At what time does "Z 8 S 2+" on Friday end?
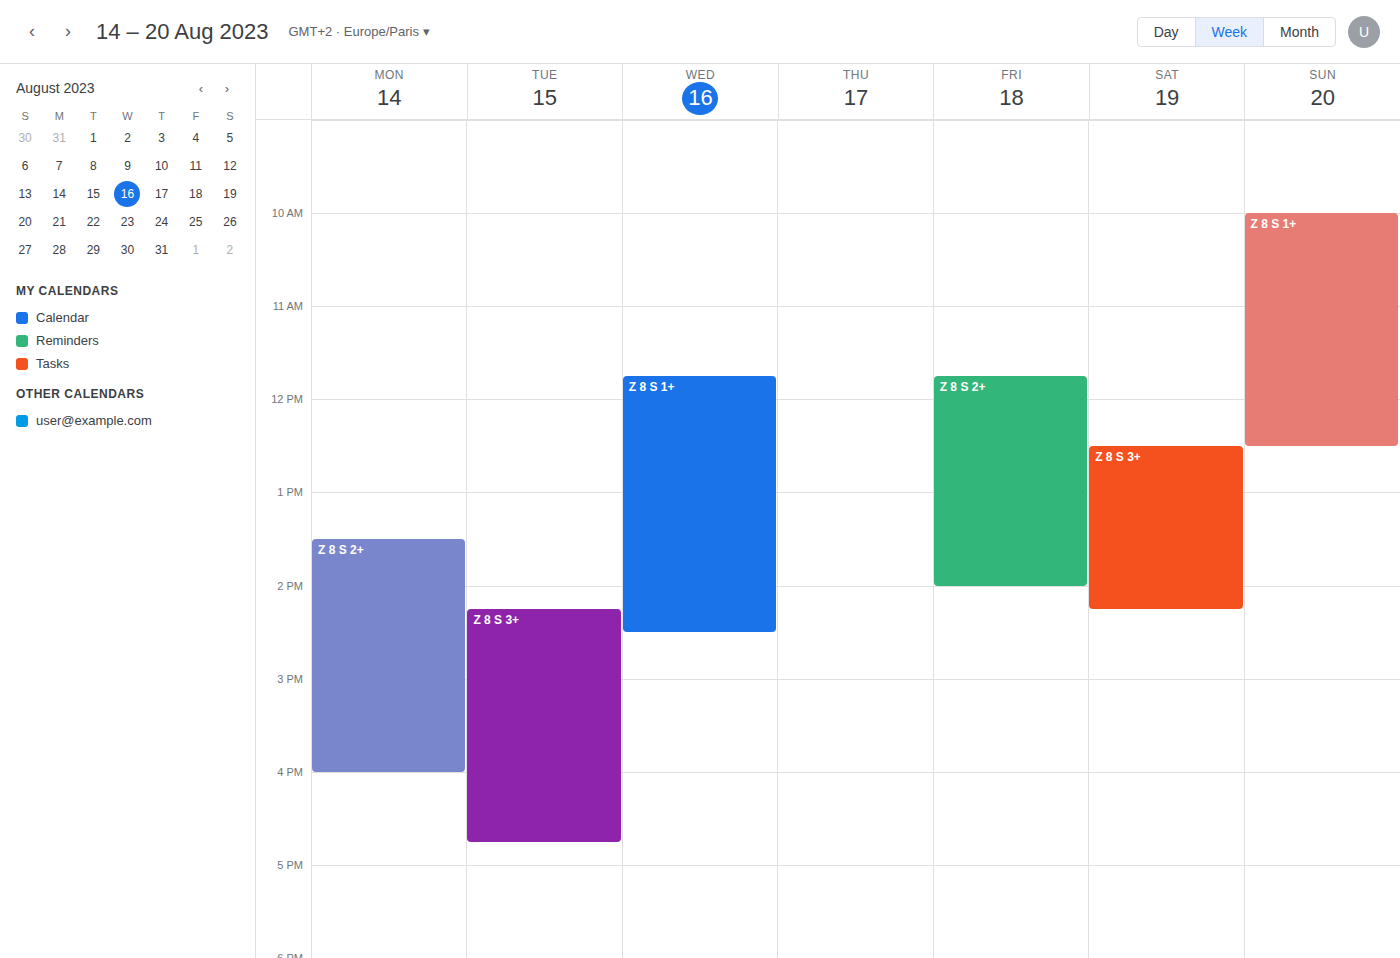
2:00 PM